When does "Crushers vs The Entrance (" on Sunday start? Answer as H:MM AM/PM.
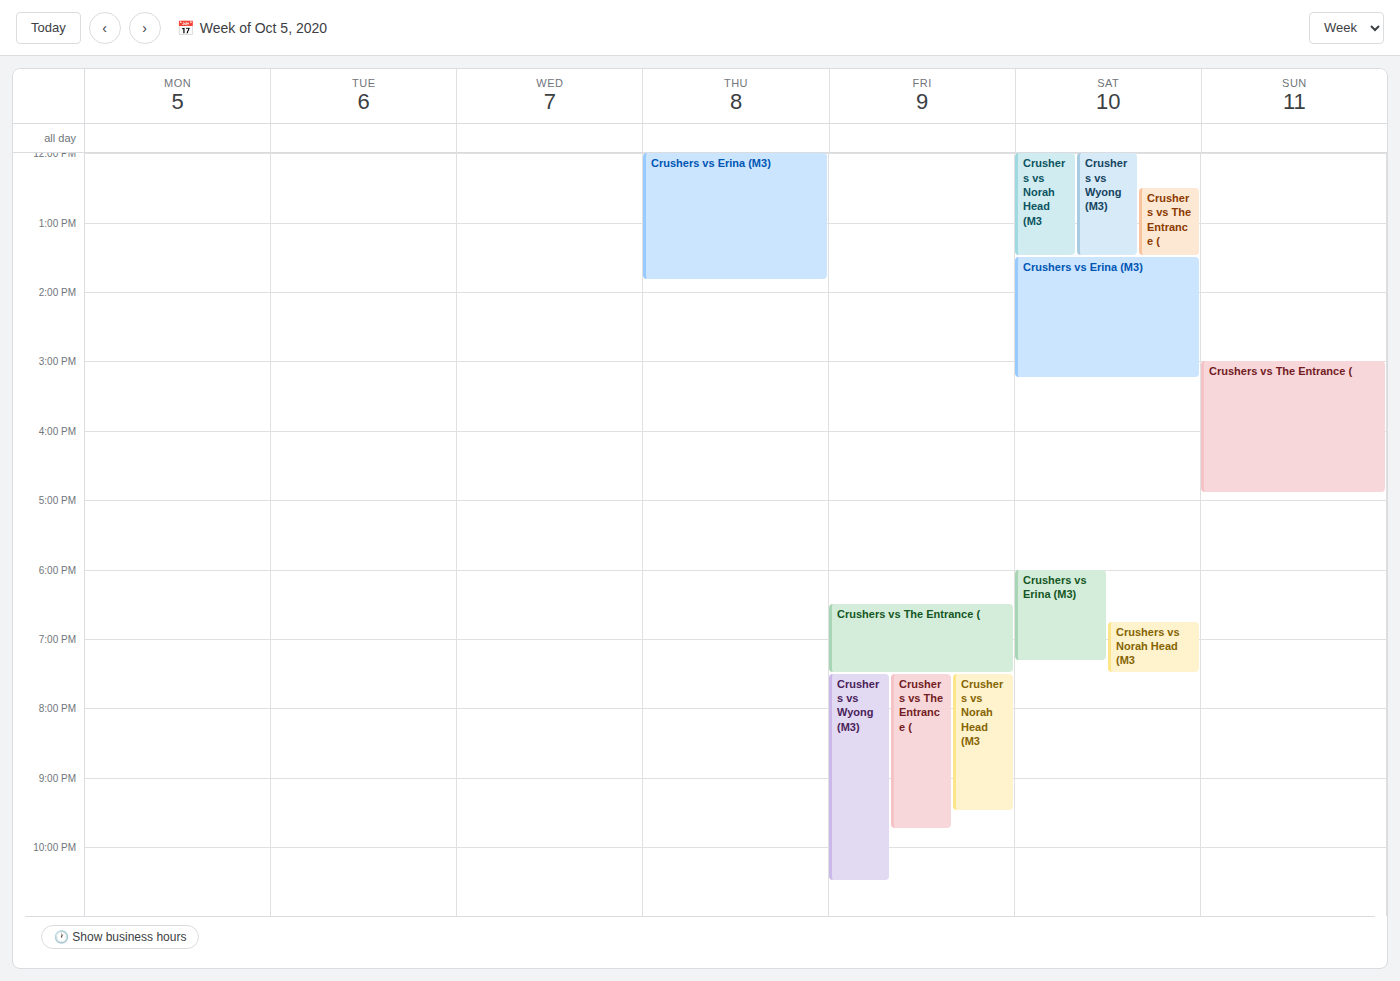
3:00 PM